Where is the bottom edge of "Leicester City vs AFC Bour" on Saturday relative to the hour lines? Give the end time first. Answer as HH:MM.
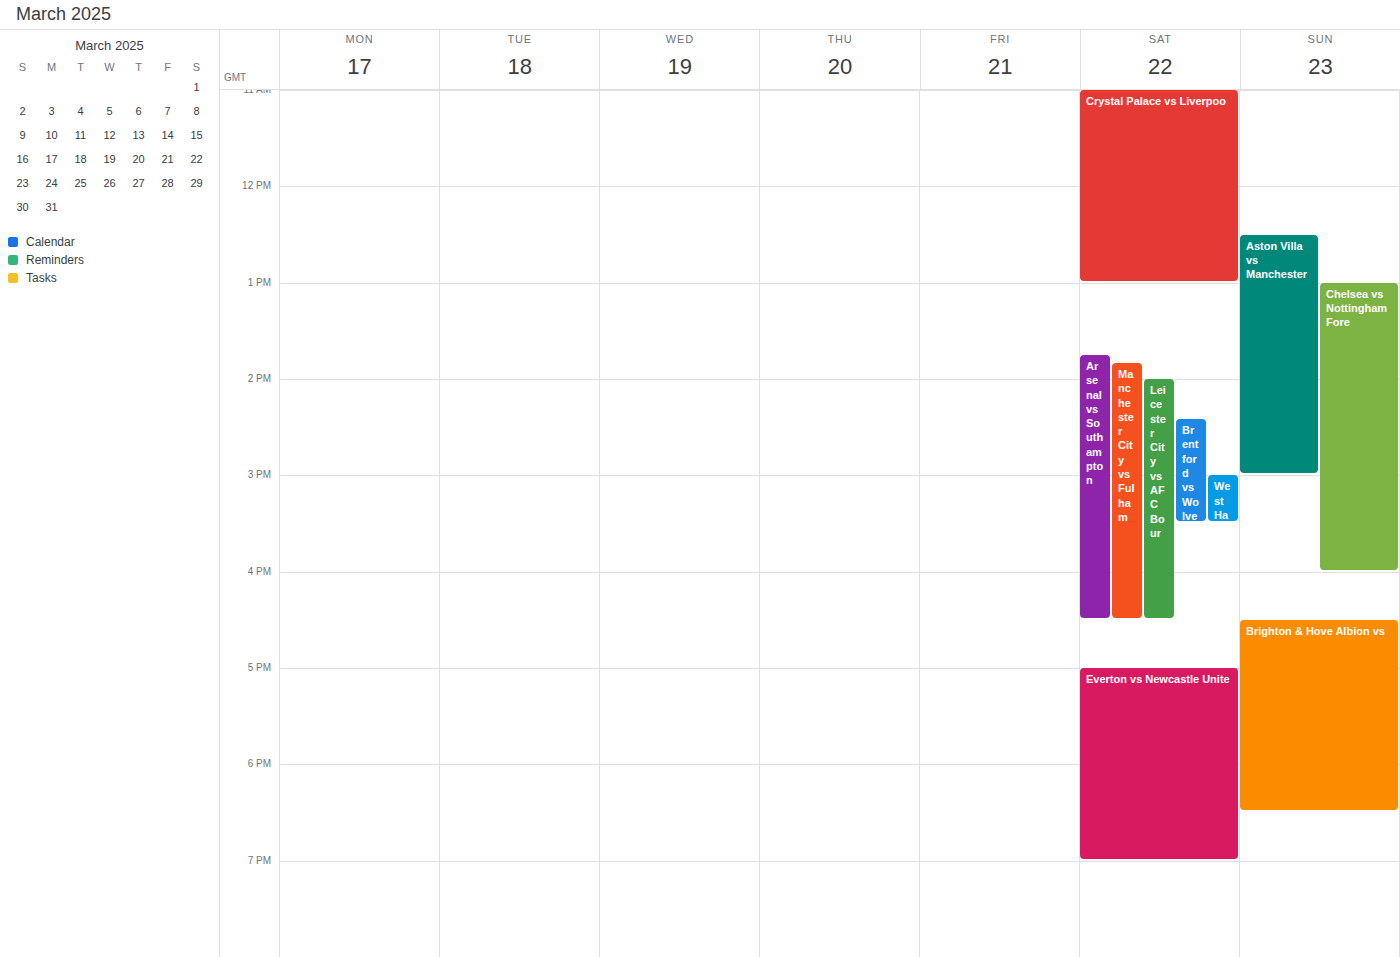
16:30 -- halfway between the 16:00 and 17:00 lines.